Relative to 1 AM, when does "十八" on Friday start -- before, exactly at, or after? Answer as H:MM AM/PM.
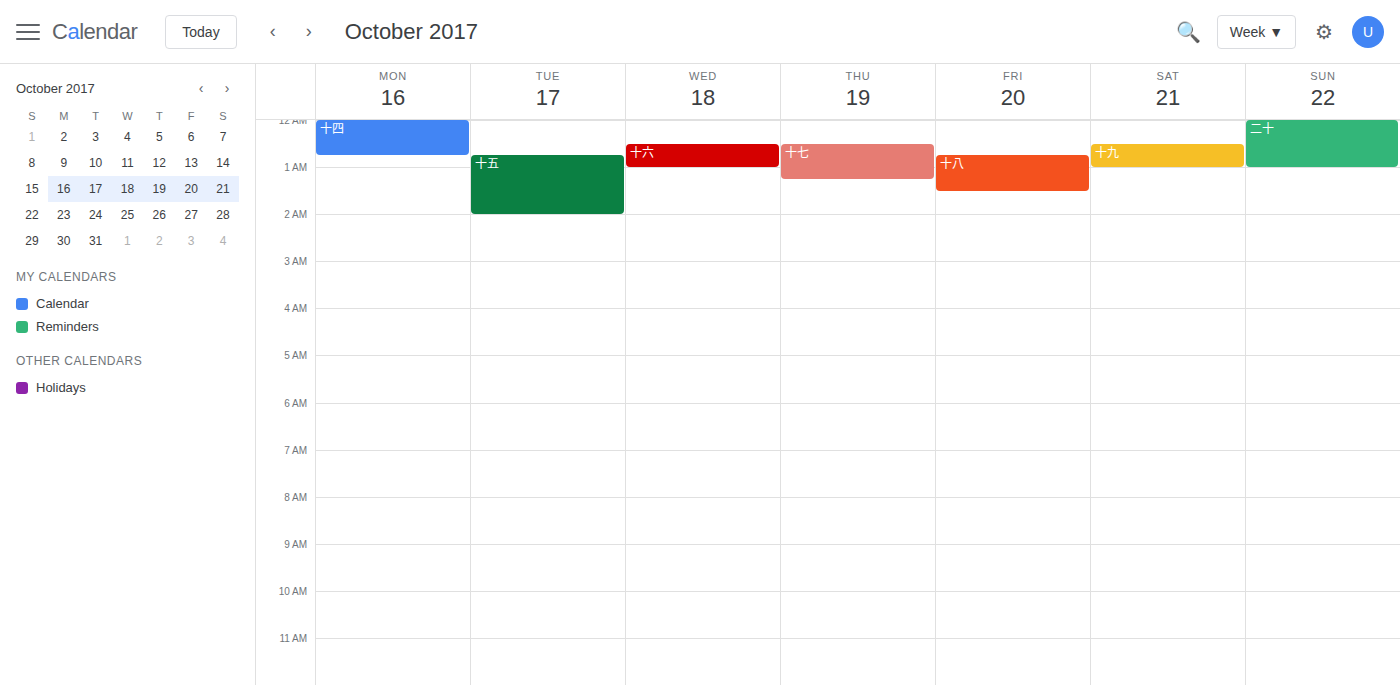
12:45 AM -- before 1 AM, 15 minutes above the 1 AM line.